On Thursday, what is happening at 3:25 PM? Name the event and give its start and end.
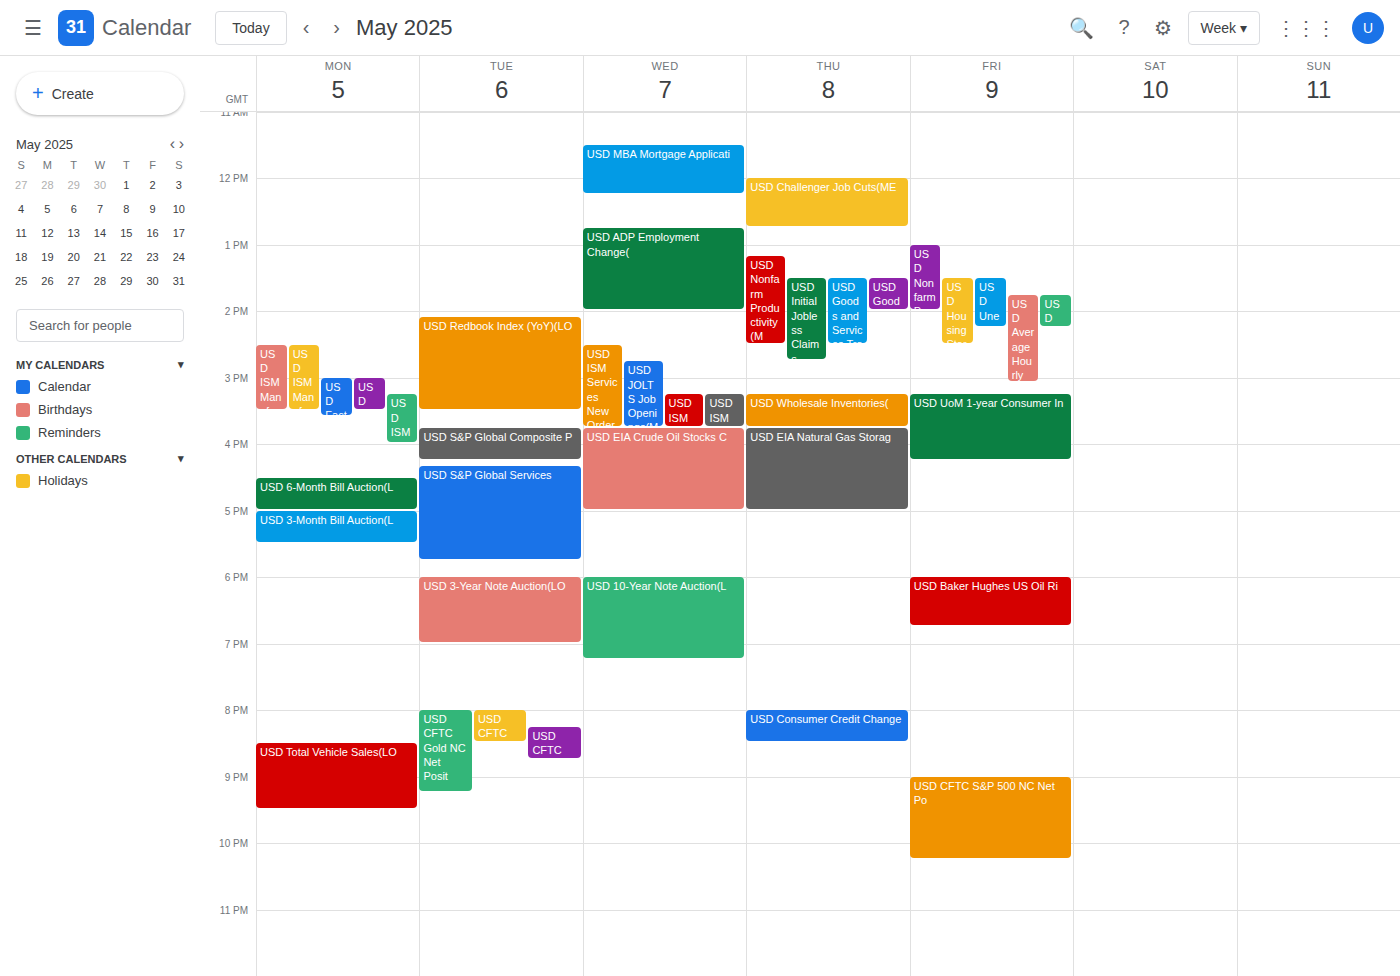
"USD Wholesale Inventories(", 3:15 PM to 3:45 PM